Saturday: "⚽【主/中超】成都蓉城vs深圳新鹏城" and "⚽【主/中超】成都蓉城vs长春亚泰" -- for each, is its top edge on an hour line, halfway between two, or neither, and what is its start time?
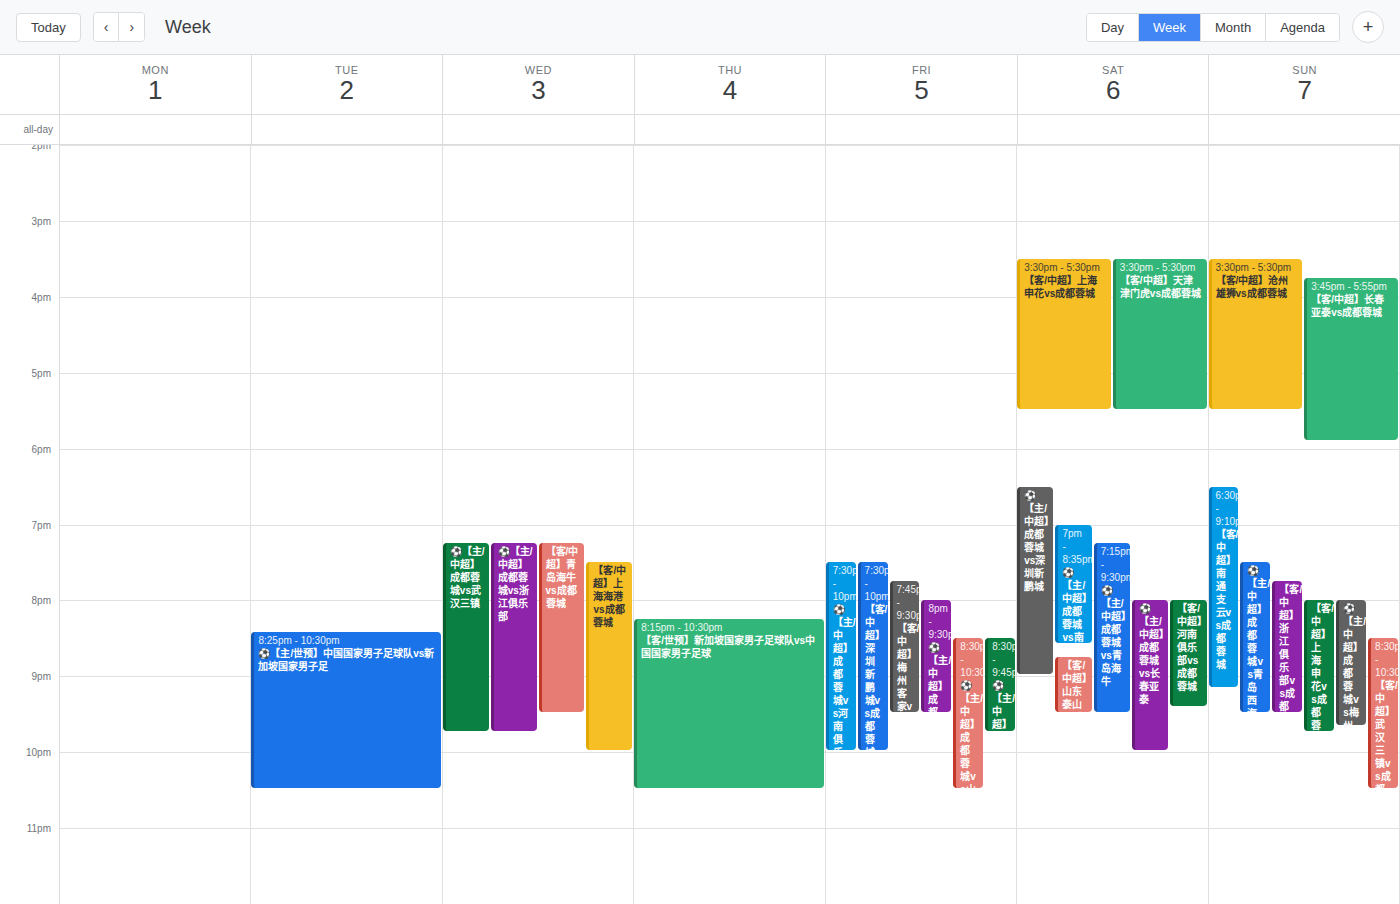
"⚽【主/中超】成都蓉城vs深圳新鹏城": 6:30 PM, halfway between the 6 PM and 7 PM lines. "⚽【主/中超】成都蓉城vs长春亚泰": 8:00 PM, exactly on the 8 PM line.